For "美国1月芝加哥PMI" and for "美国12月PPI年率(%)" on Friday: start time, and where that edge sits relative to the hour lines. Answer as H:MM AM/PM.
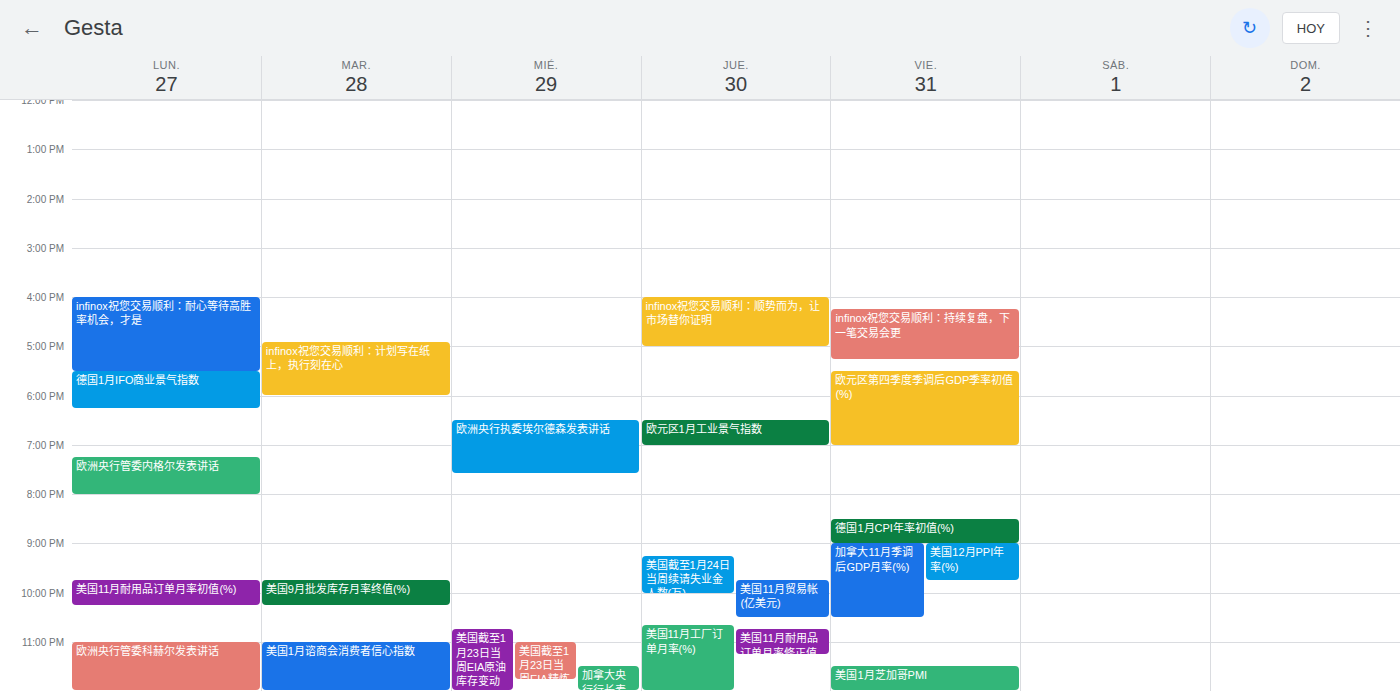
"美国1月芝加哥PMI": 11:30 PM, halfway between the 11 PM and 12 AM lines. "美国12月PPI年率(%)": 9:00 PM, exactly on the 9 PM line.